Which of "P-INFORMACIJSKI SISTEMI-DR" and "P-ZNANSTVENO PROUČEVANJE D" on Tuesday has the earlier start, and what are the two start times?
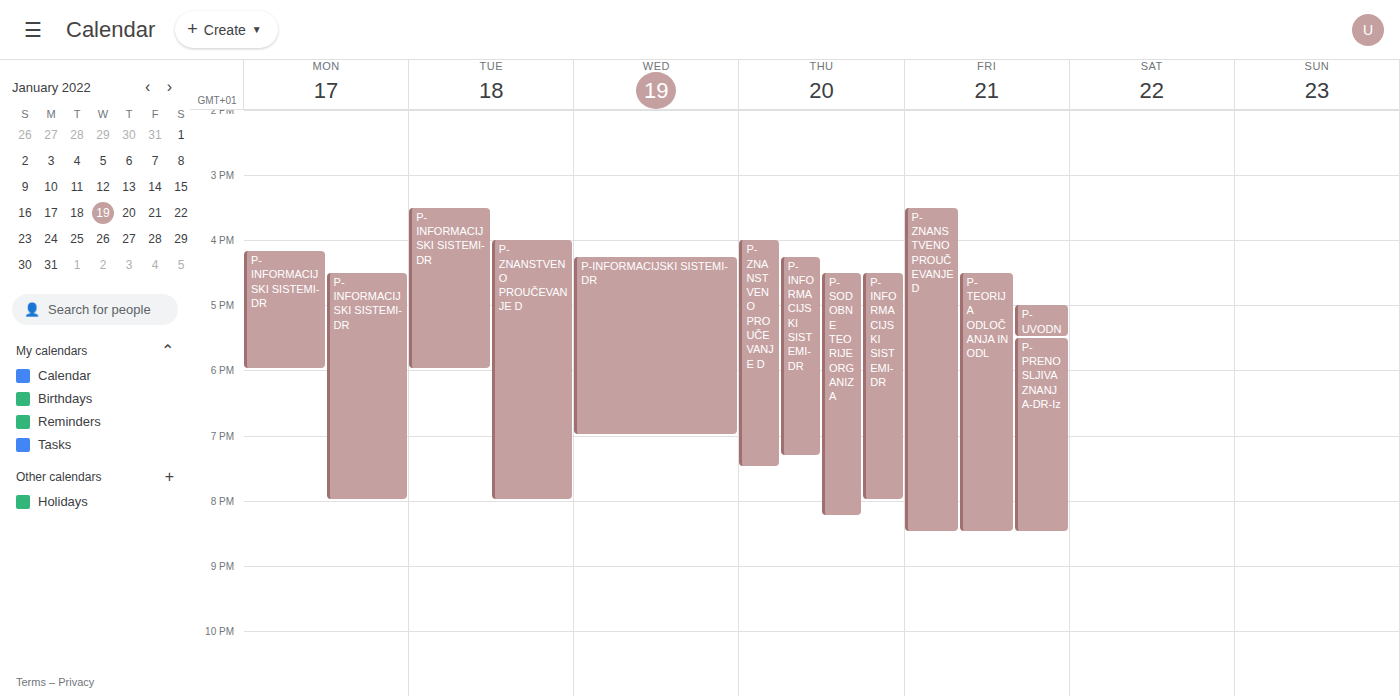
"P-INFORMACIJSKI SISTEMI-DR" 3:30 PM; "P-ZNANSTVENO PROUČEVANJE D" 4:00 PM.